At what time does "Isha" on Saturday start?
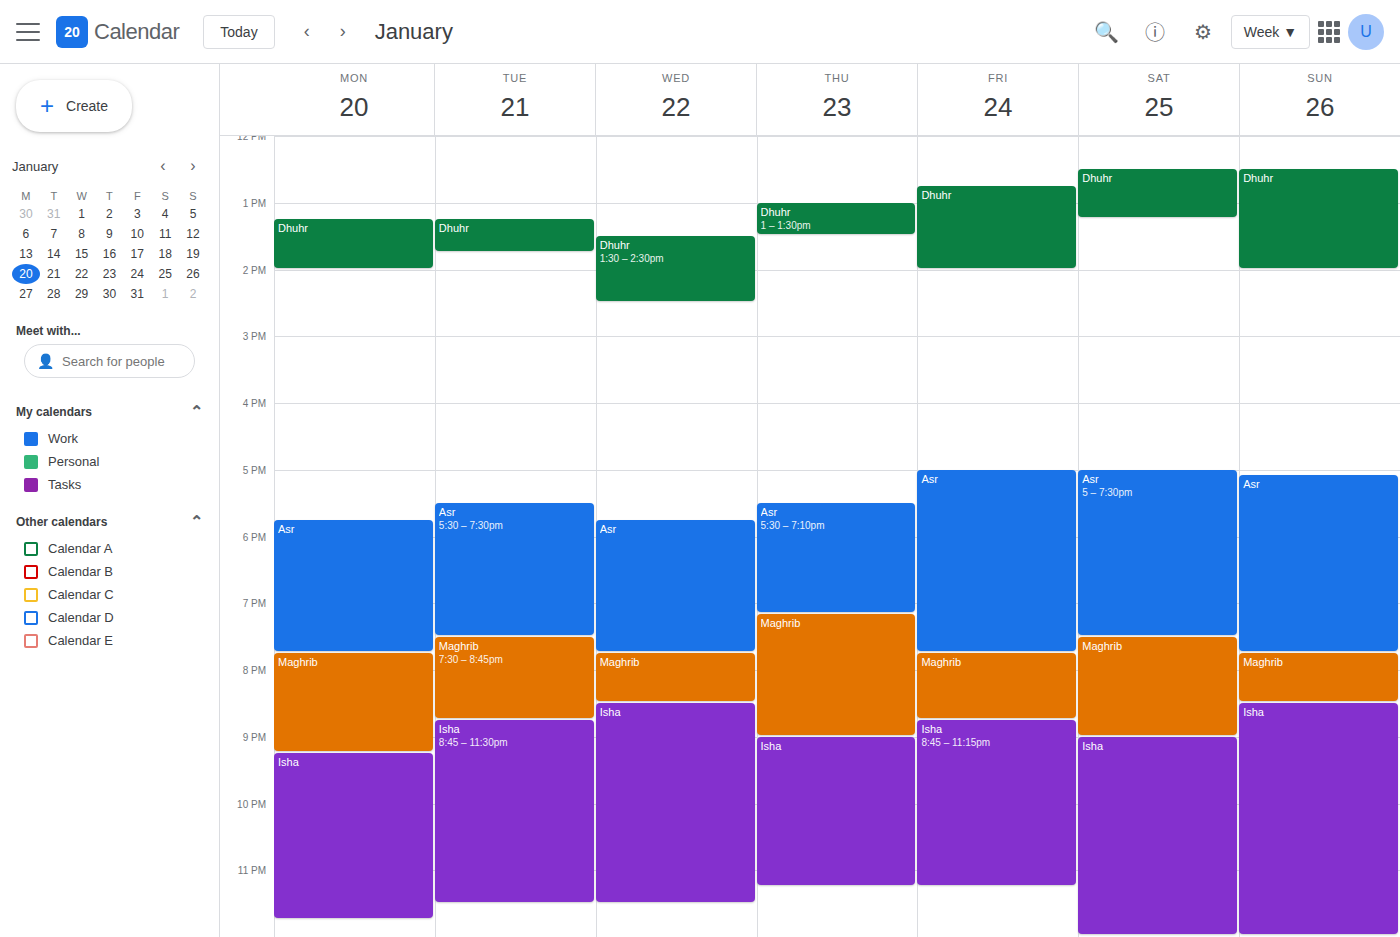
9:00 PM